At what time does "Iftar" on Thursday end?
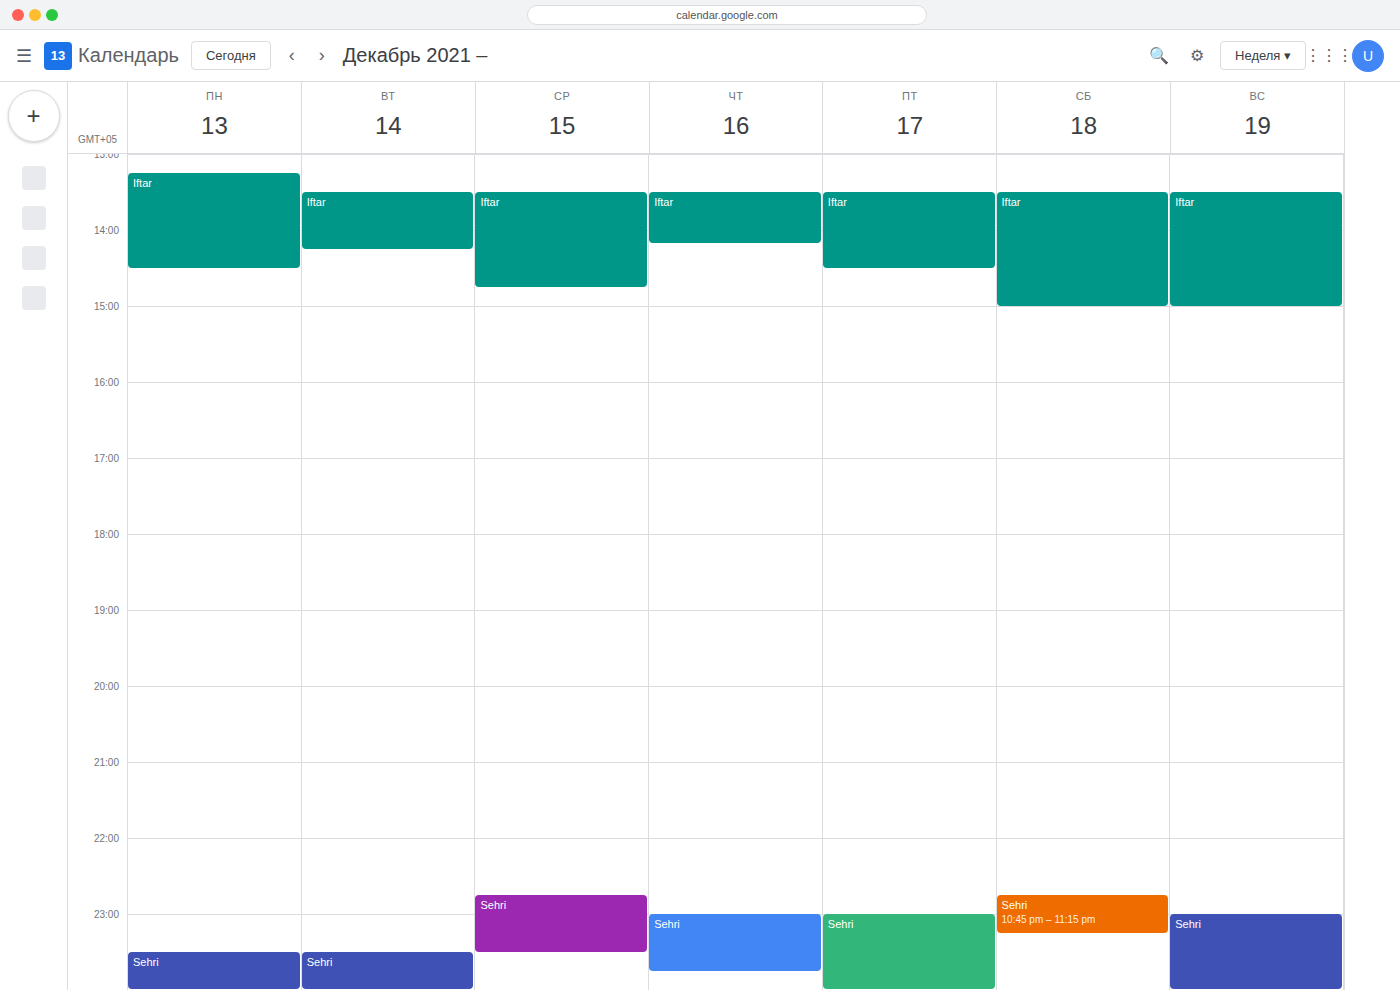
2:10 PM